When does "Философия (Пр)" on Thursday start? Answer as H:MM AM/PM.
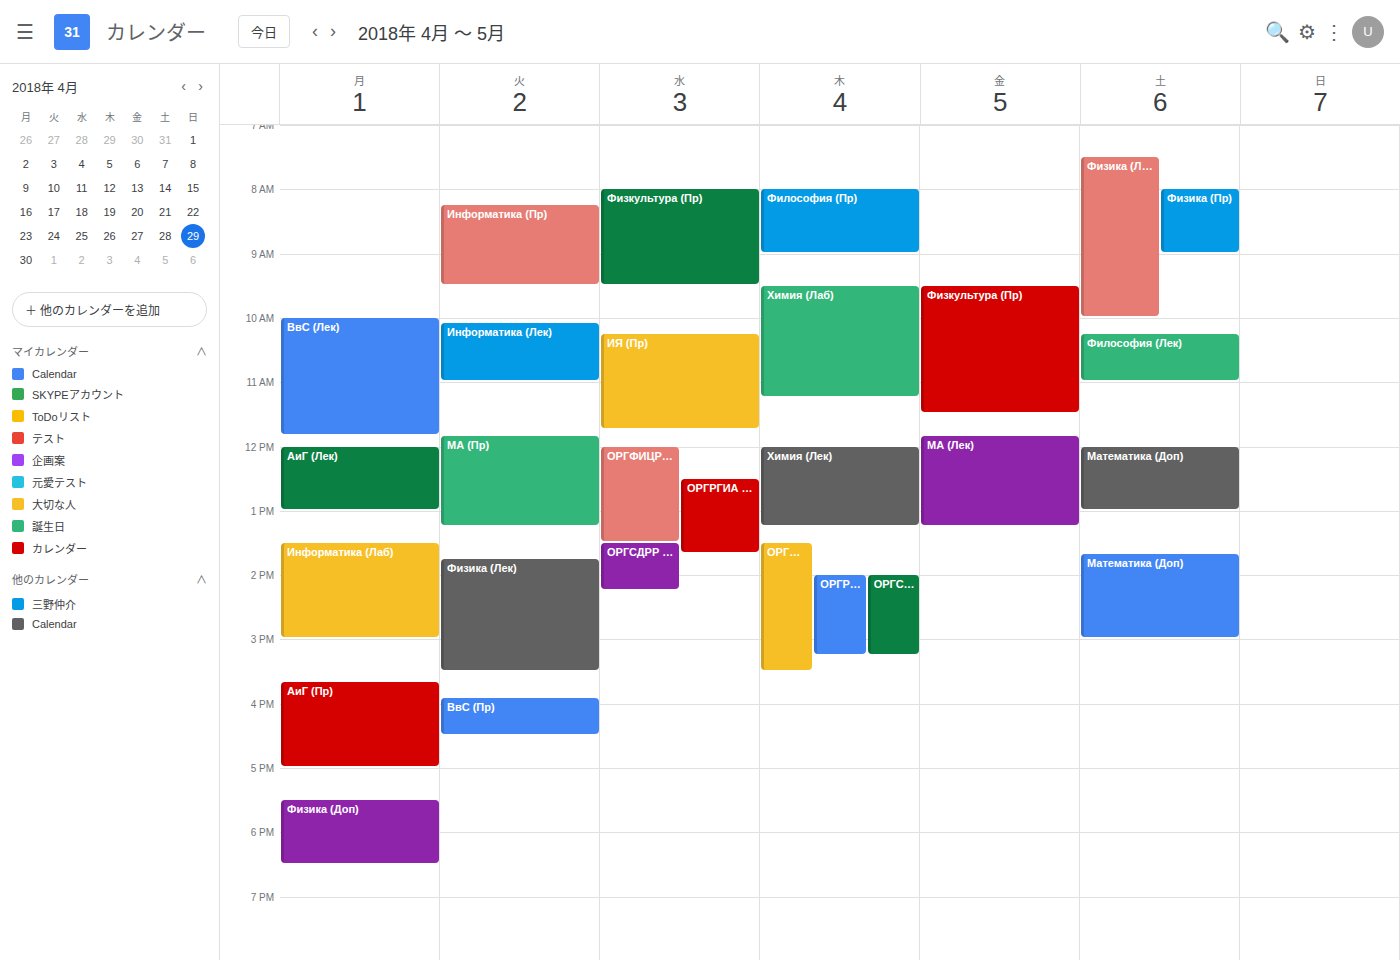
8:00 AM